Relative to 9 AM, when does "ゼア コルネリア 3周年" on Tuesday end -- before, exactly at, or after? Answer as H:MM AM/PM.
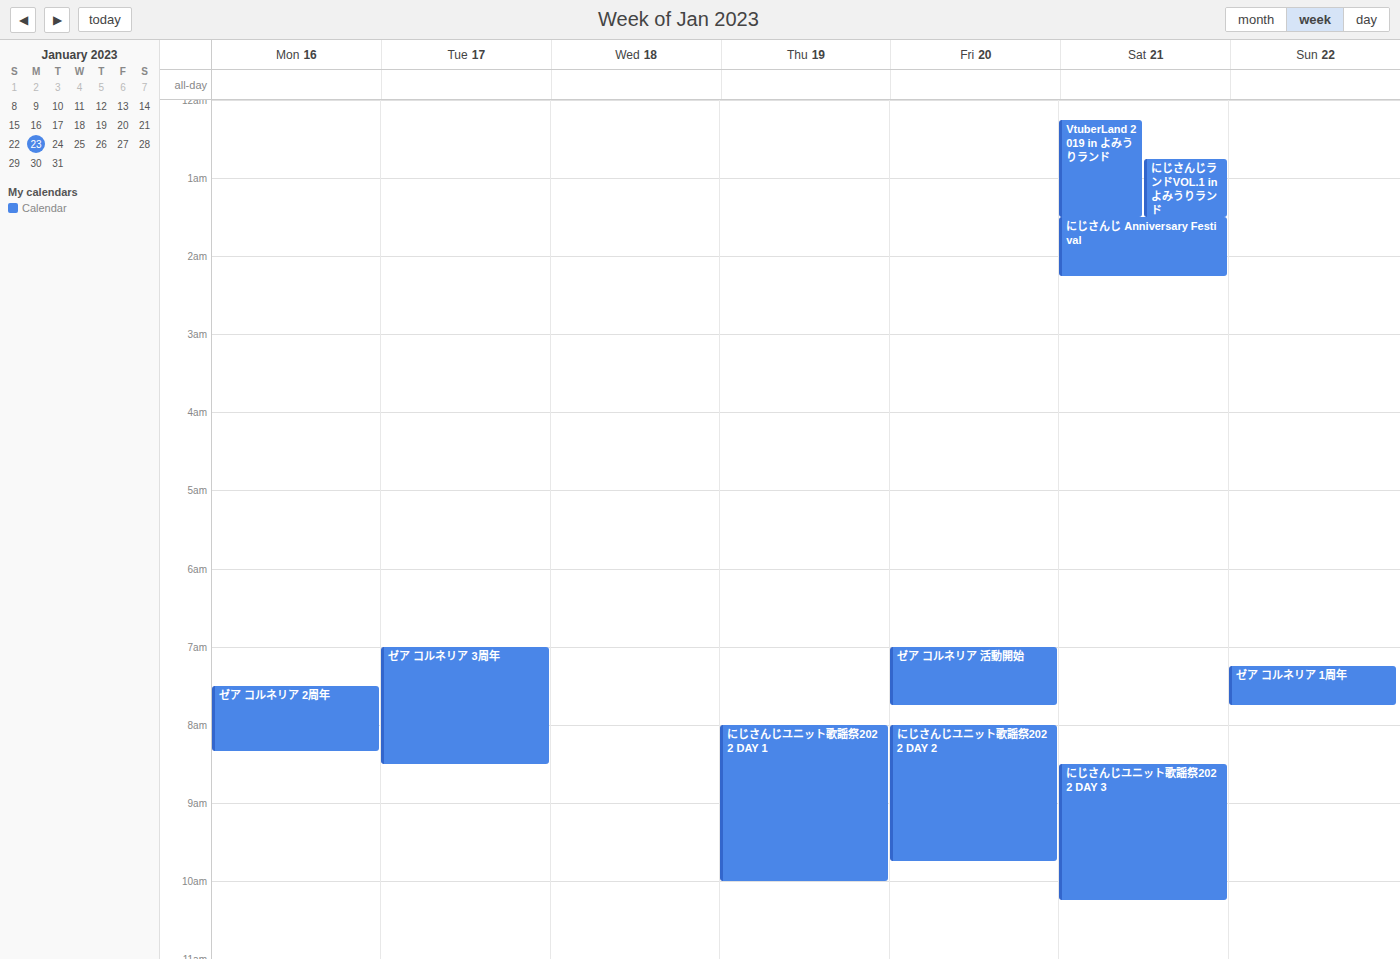
8:30 AM -- before 9 AM, 30 minutes above the 9 AM line.